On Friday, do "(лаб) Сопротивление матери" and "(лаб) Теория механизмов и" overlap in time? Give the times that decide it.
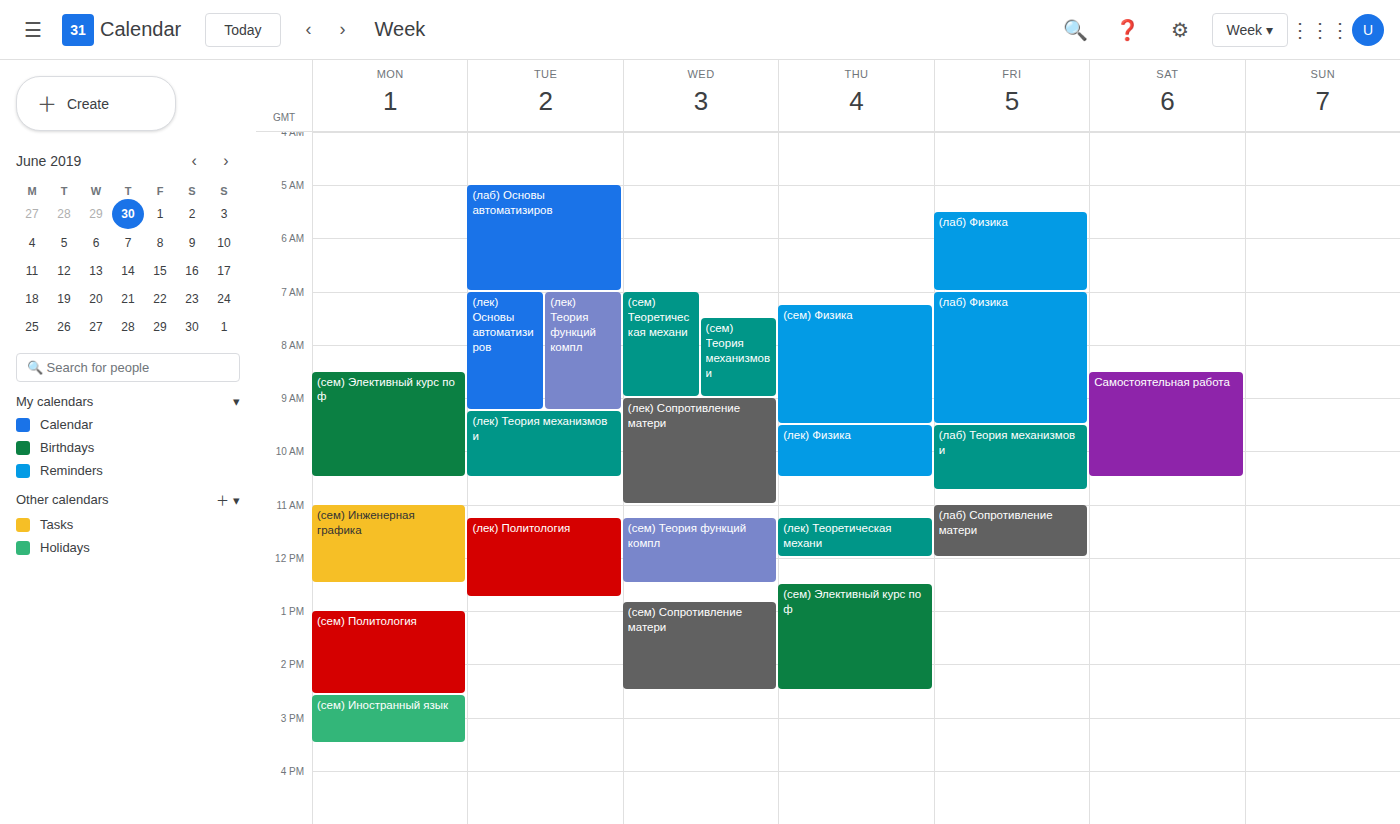
"(лаб) Теория механизмов и" ends at 10:45 AM and "(лаб) Сопротивление матери" starts at 11:00 AM -- no overlap.